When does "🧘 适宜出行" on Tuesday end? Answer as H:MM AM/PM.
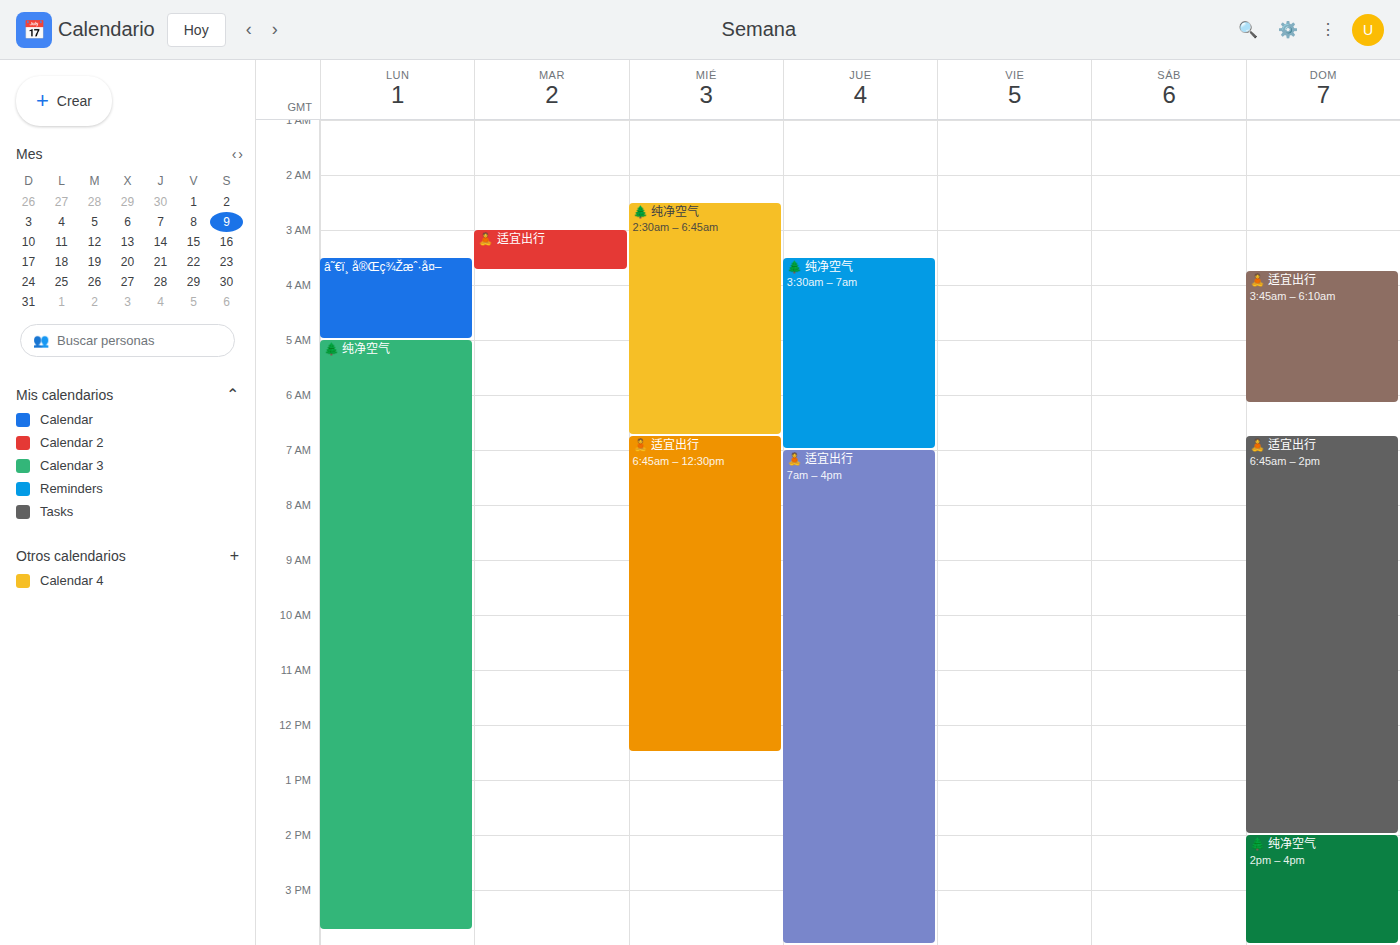
3:45 AM